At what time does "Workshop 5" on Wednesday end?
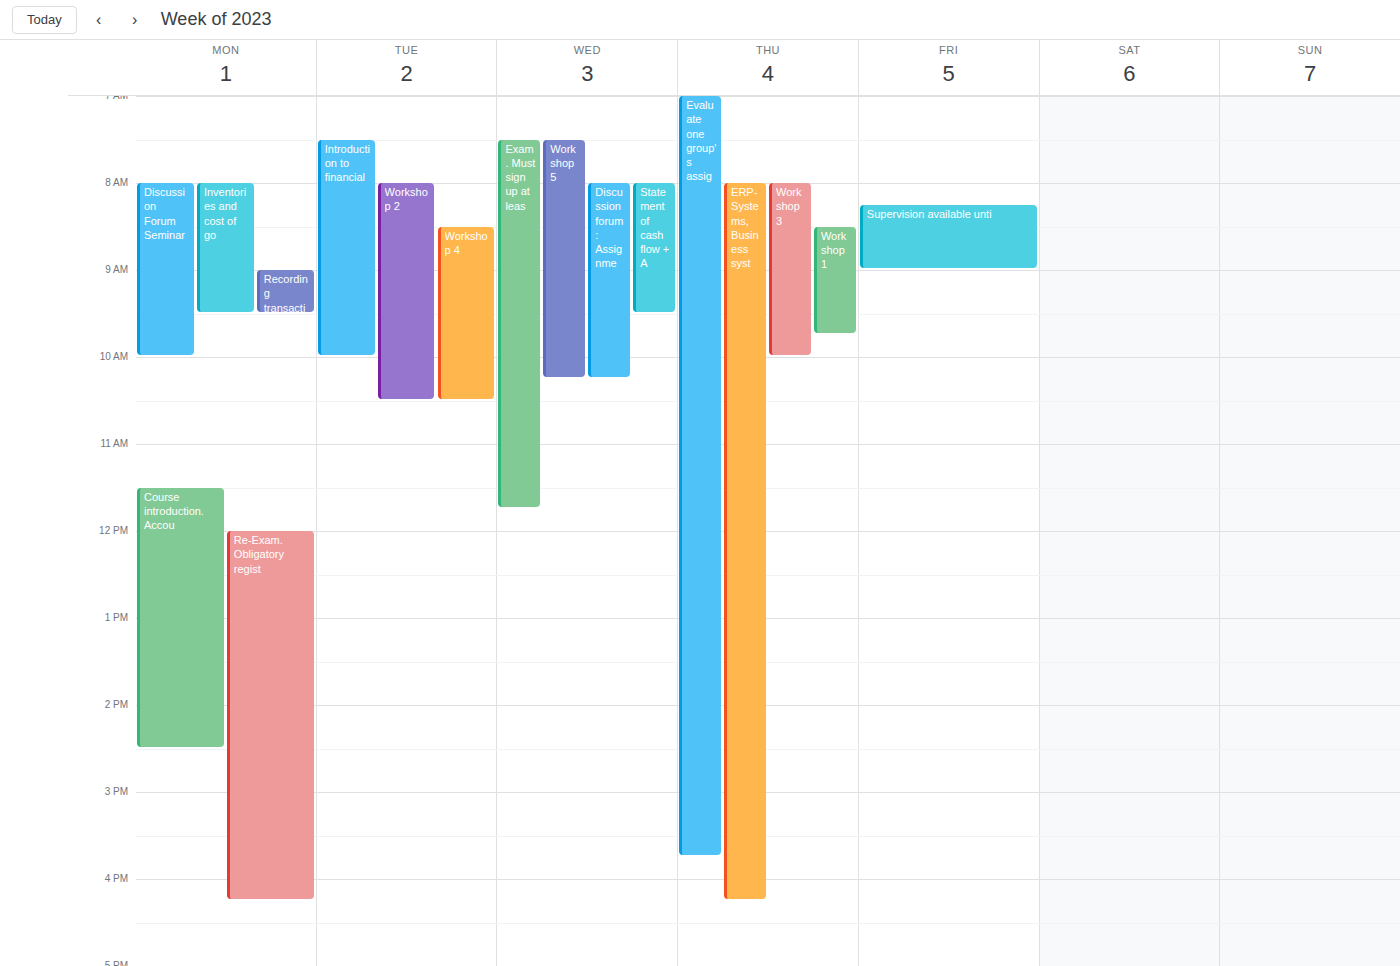
10:15